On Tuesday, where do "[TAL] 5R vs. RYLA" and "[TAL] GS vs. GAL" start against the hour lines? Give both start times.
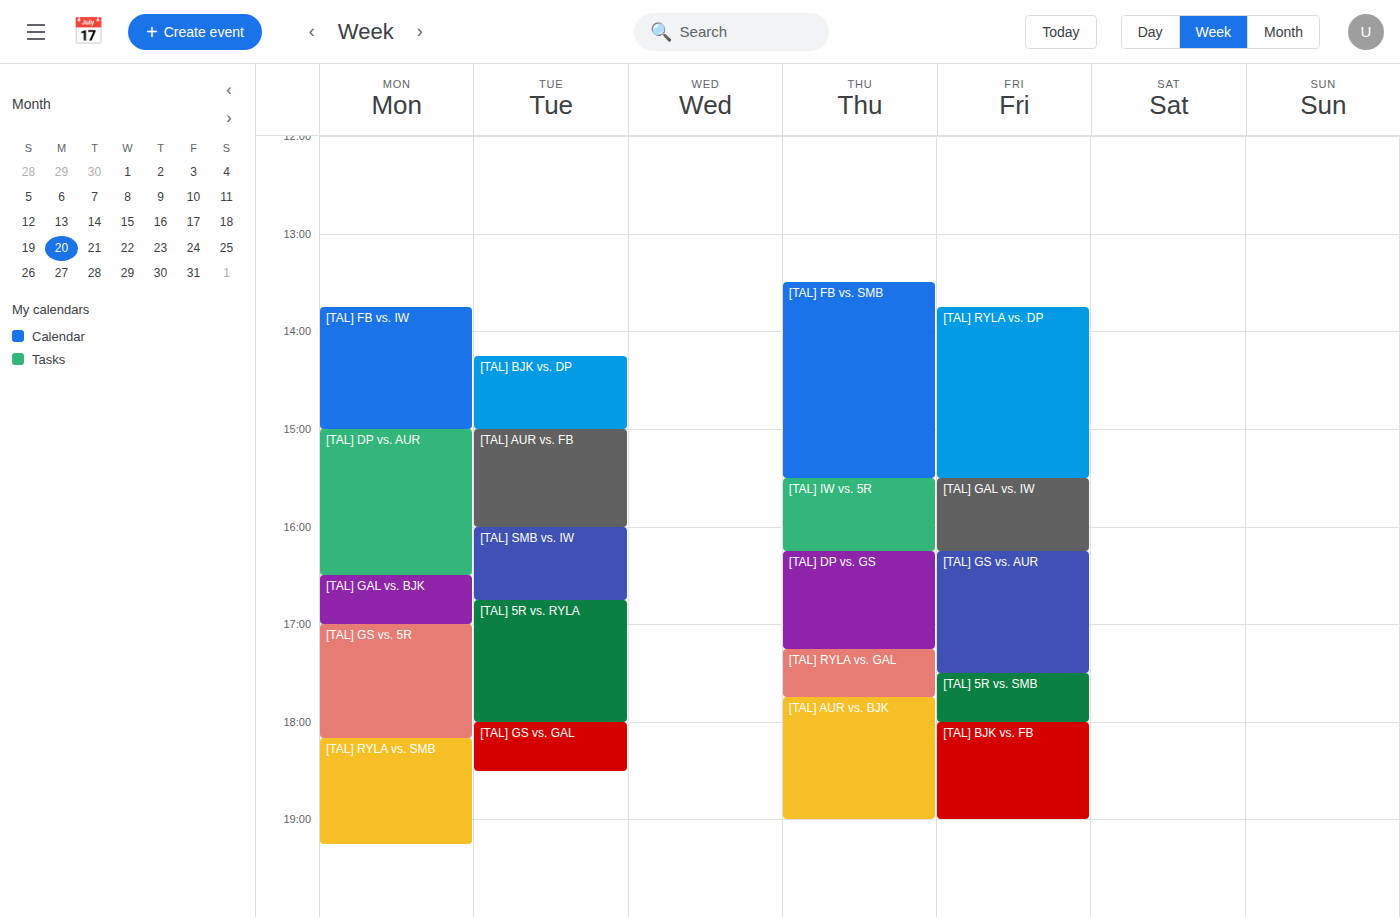
"[TAL] 5R vs. RYLA": 4:45 PM, neither: three quarters of the way from the 4 PM line to the 5 PM line. "[TAL] GS vs. GAL": 6:00 PM, exactly on the 6 PM line.